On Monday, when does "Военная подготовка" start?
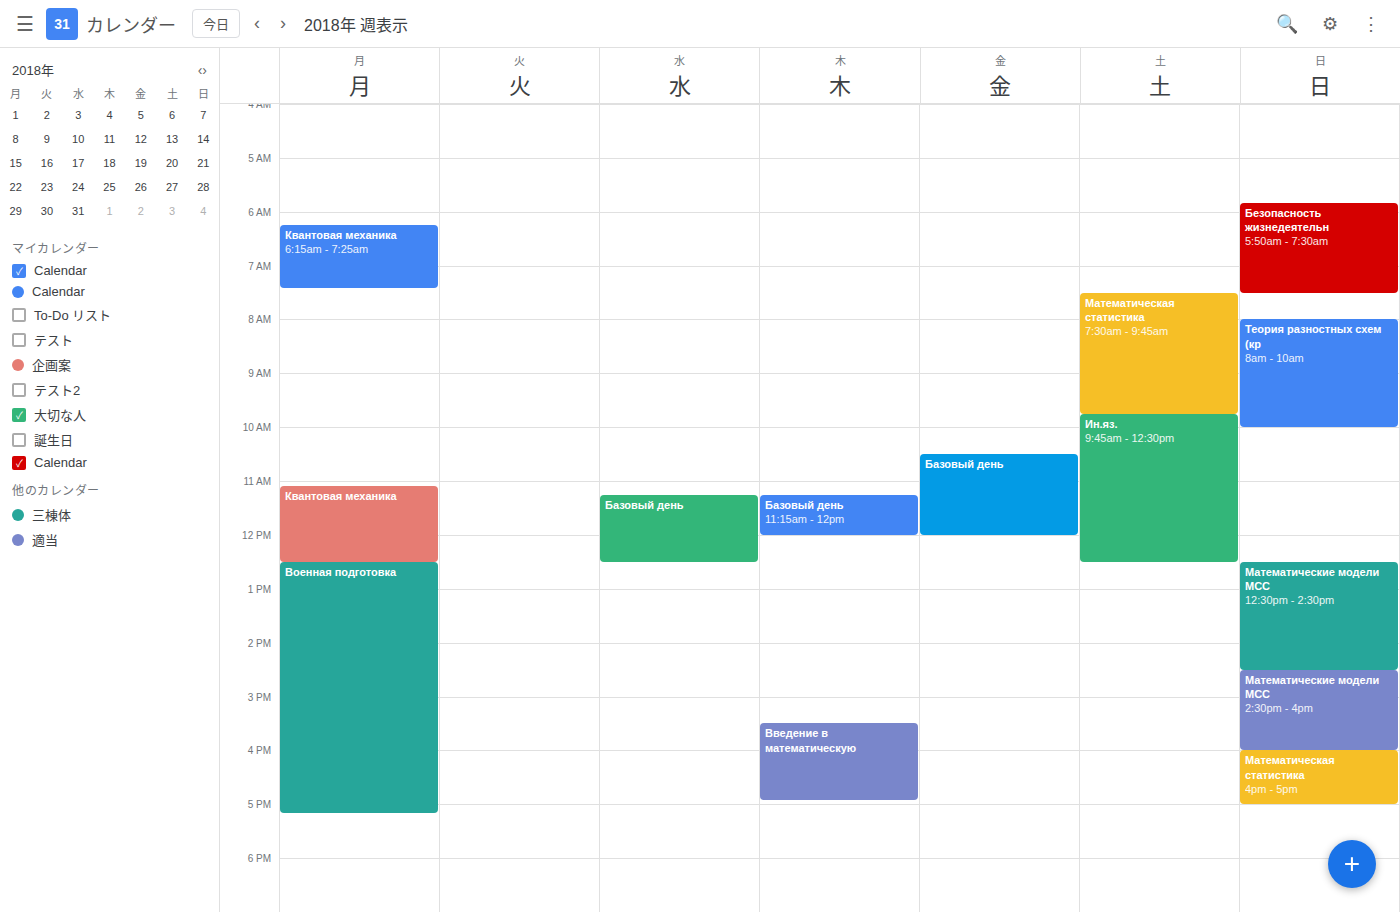
12:30 PM